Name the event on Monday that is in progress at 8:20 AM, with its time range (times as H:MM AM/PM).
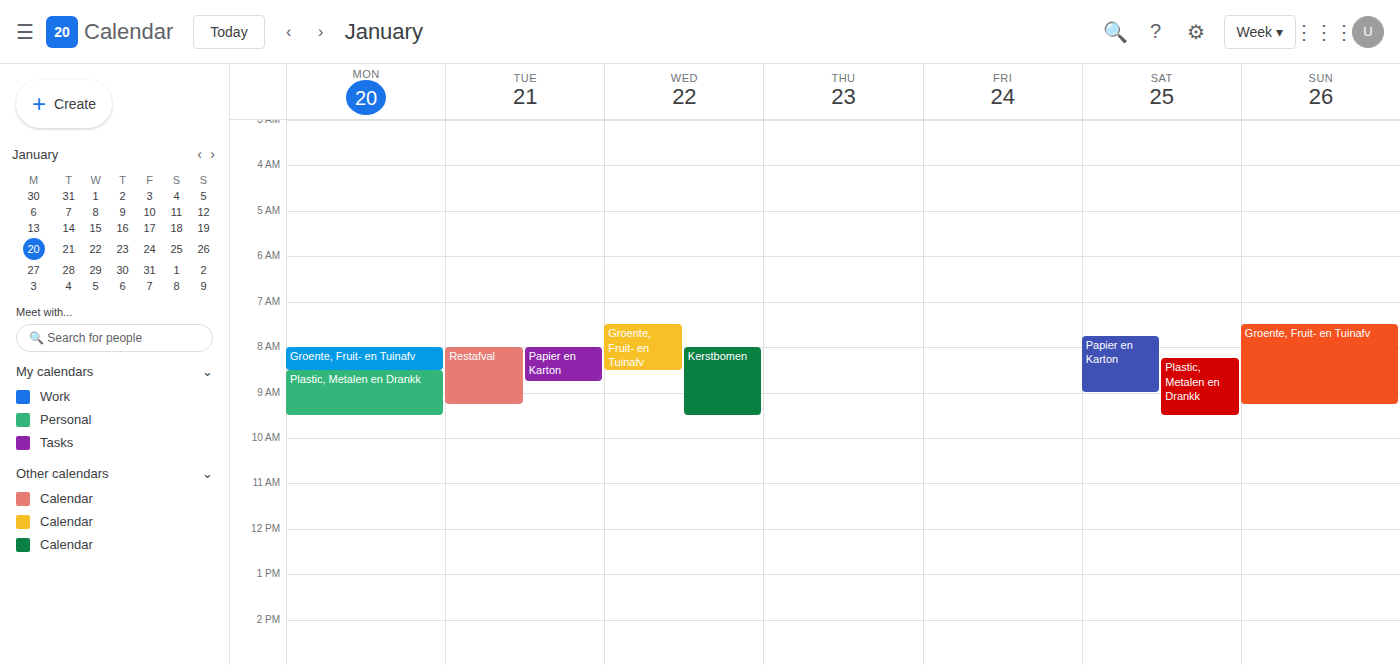
"Groente, Fruit- en Tuinafv", 8:00 AM to 8:30 AM